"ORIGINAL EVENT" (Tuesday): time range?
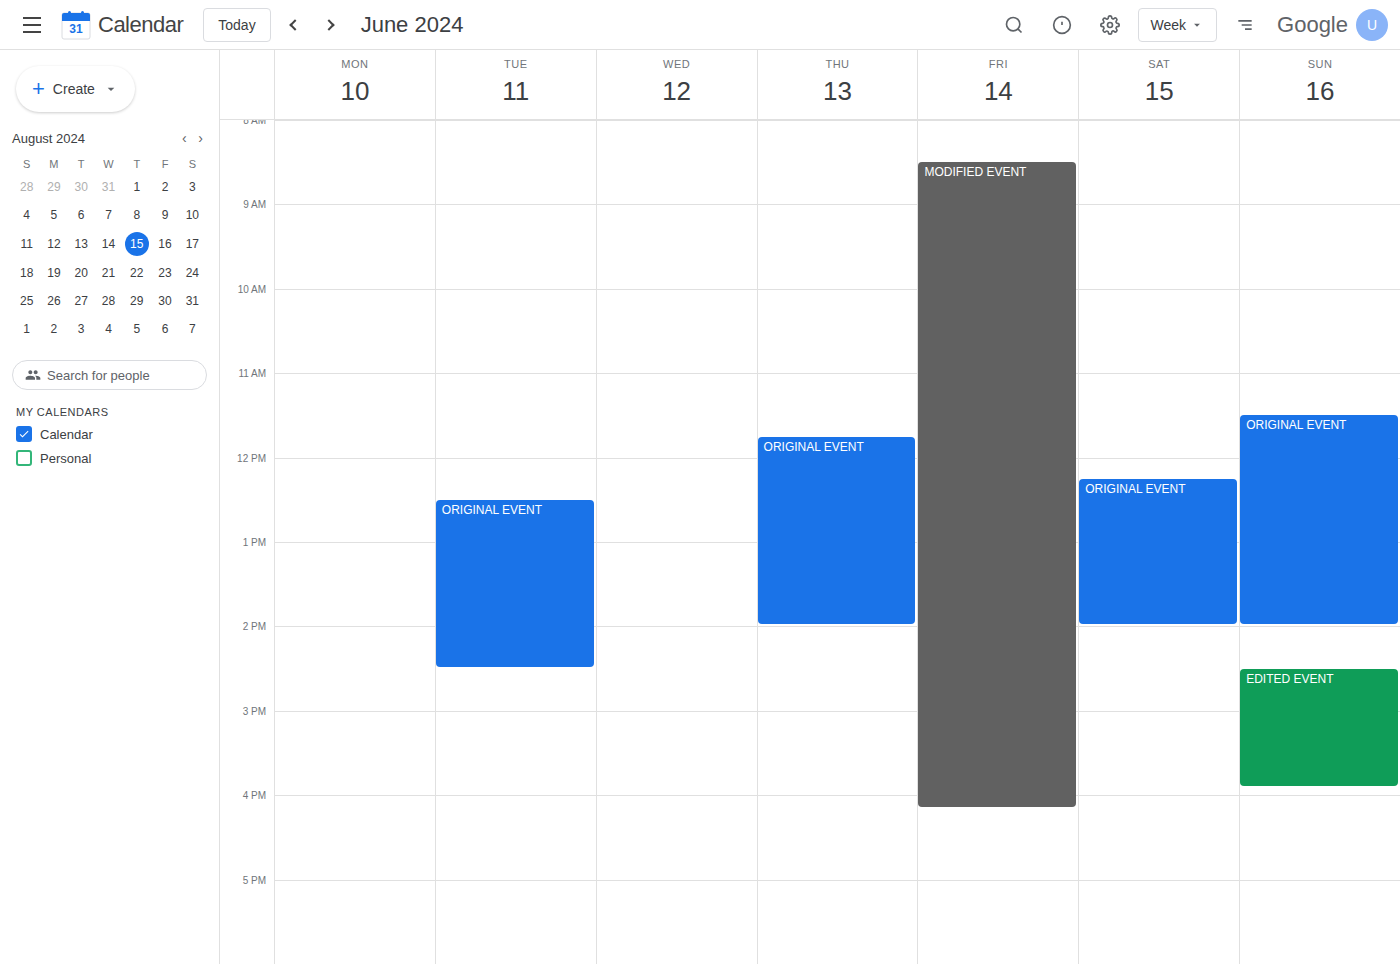
12:30 PM to 2:30 PM